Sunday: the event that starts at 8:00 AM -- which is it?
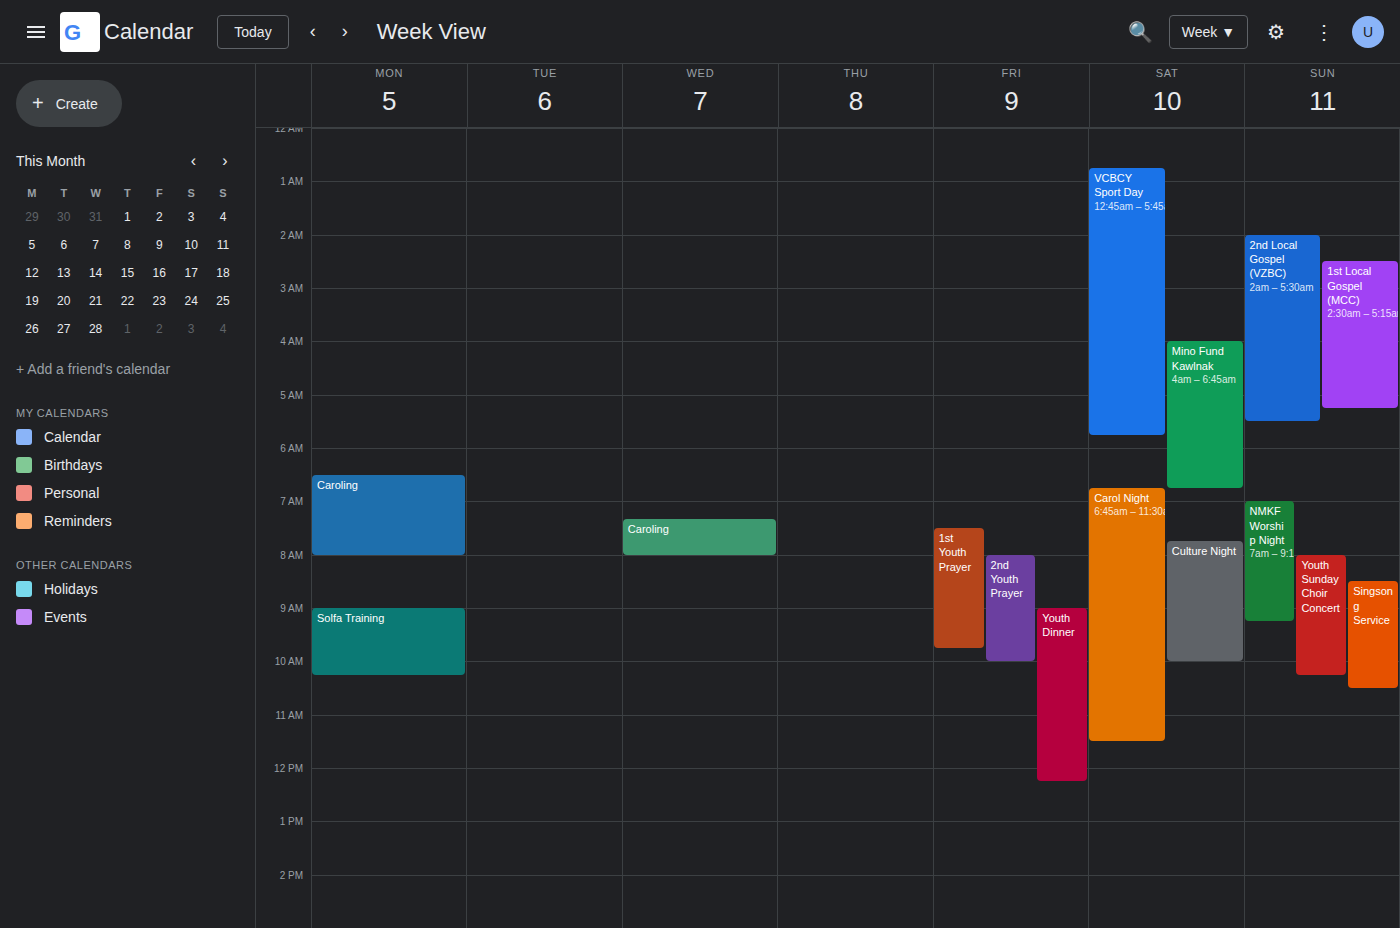
"Youth Sunday Choir Concert"